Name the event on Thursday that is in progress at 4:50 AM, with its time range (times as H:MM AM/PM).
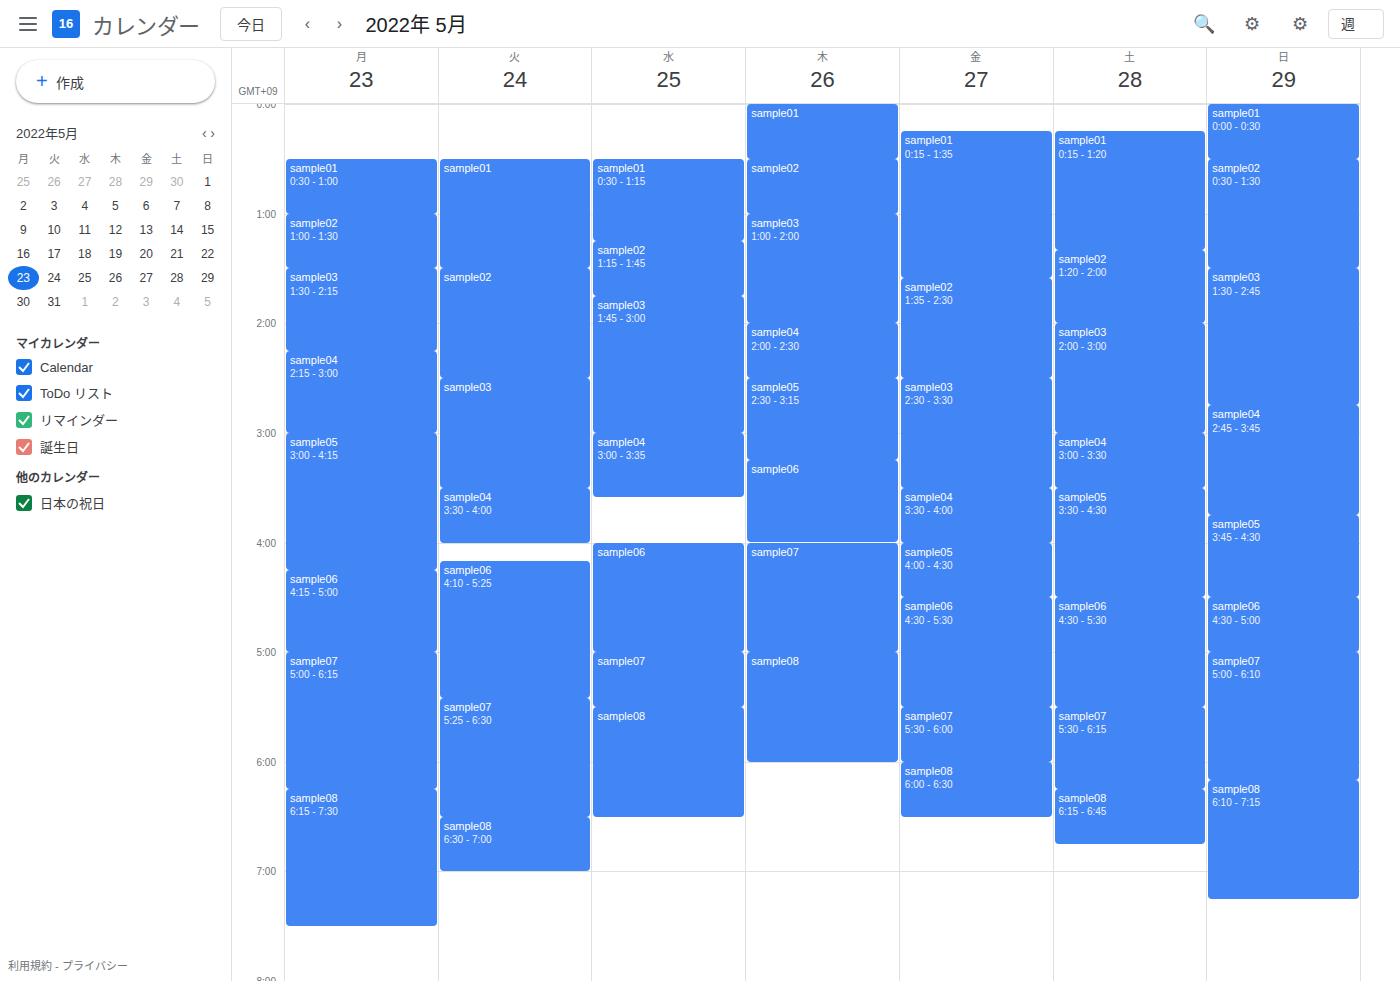
"sample07", 4:00 AM to 5:00 AM